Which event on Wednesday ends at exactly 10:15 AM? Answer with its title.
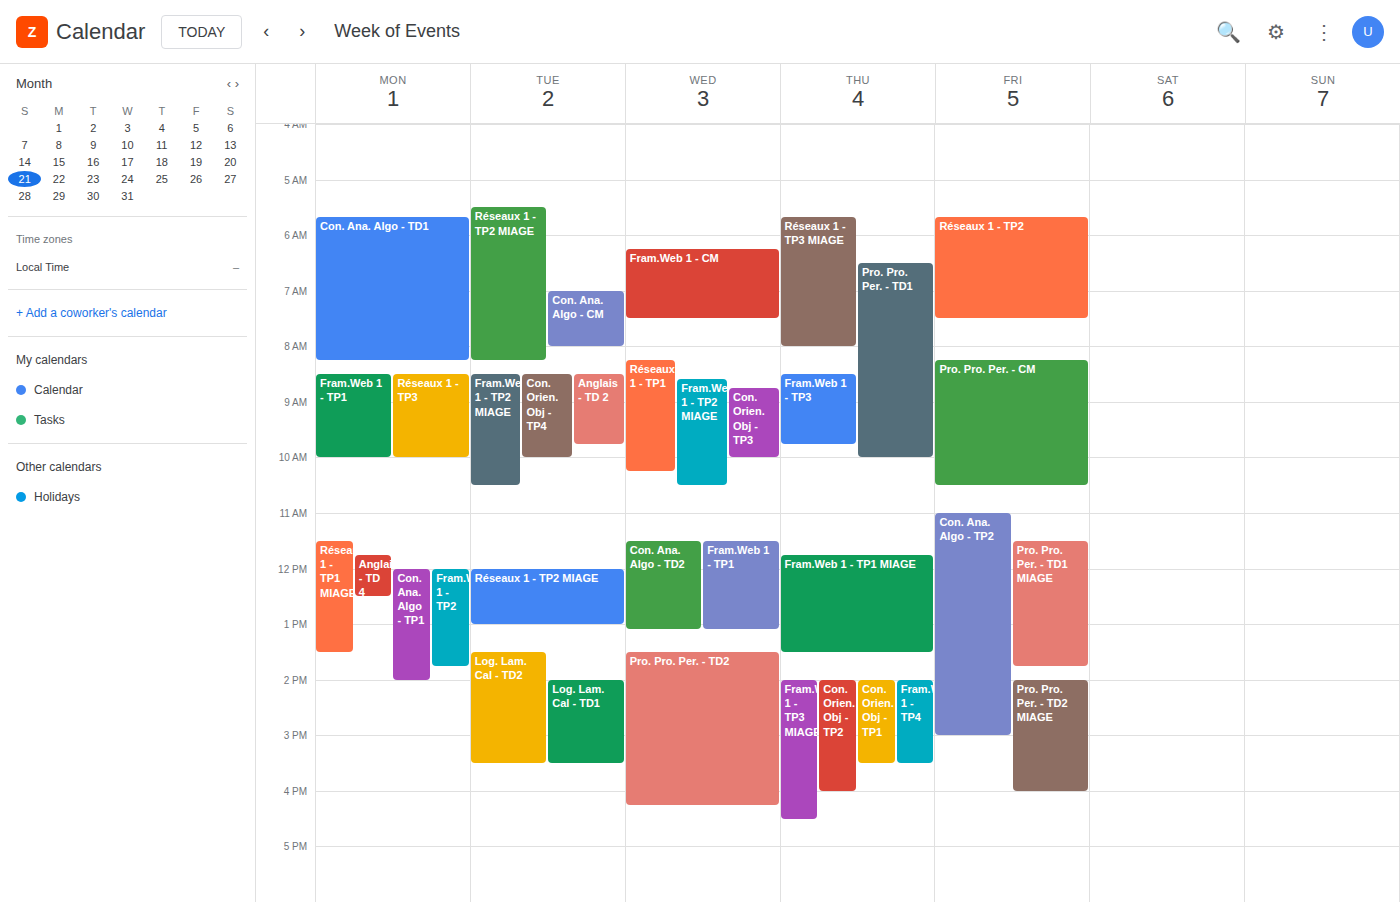
"Réseaux 1 - TP1"